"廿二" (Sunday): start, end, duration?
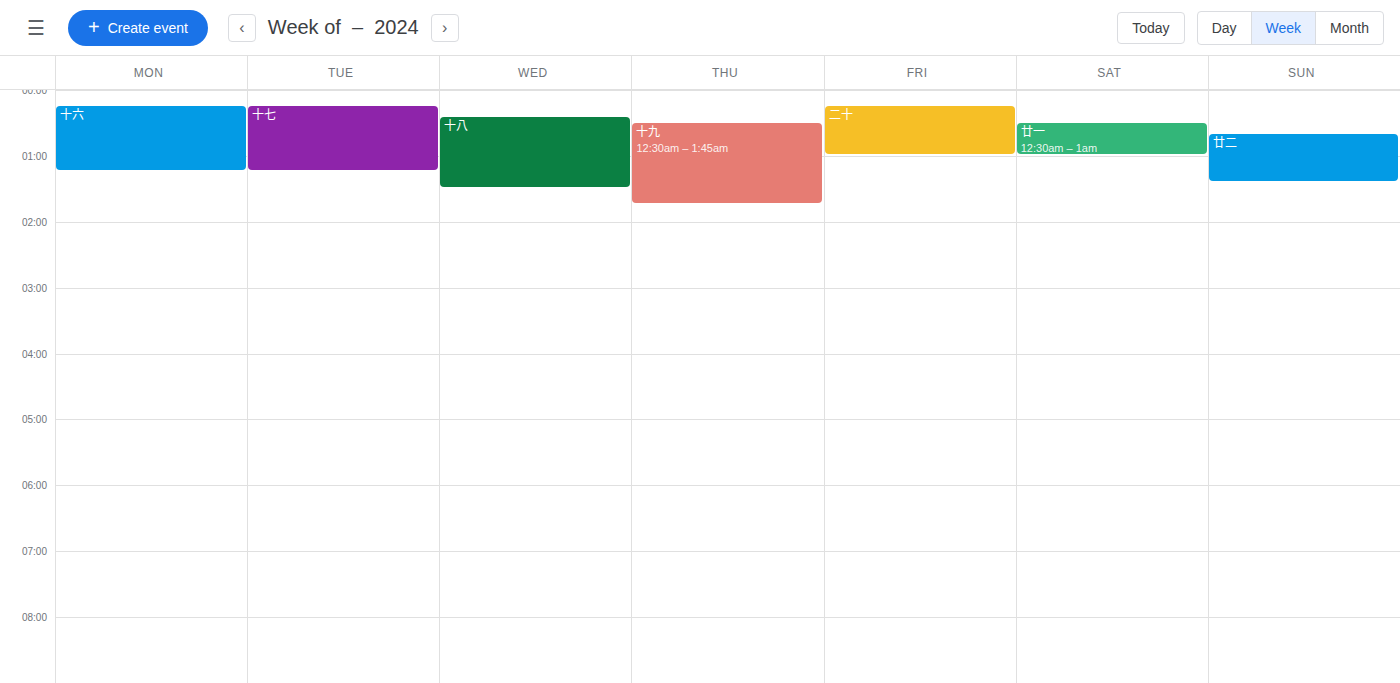
12:40 AM to 1:25 AM, 45 minutes